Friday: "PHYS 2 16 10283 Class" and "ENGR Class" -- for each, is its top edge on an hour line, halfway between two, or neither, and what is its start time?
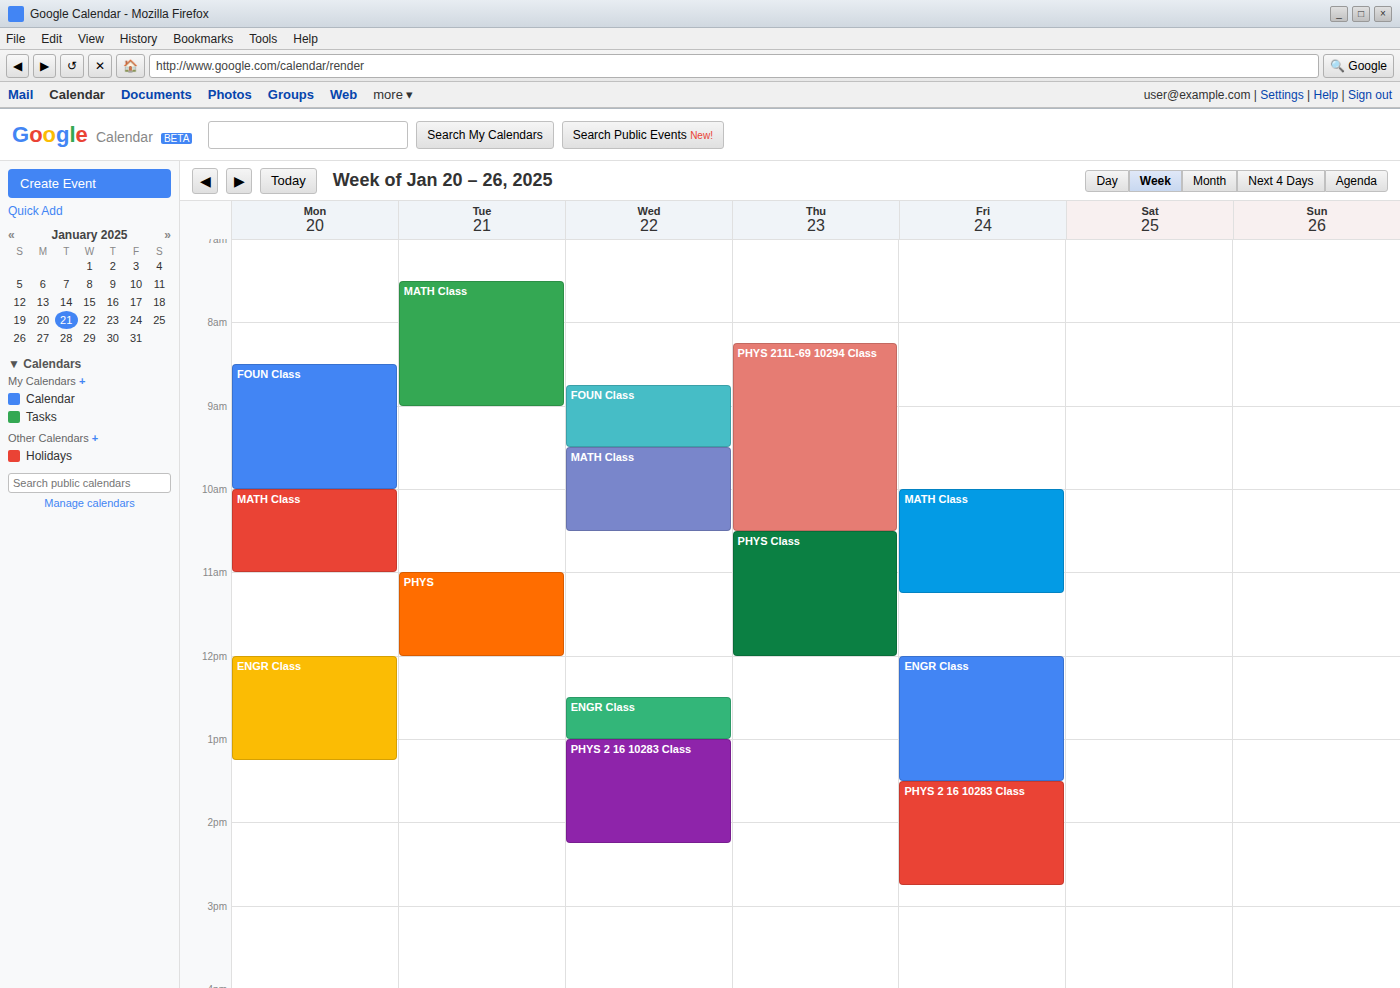
"PHYS 2 16 10283 Class": 1:30 PM, halfway between the 1 PM and 2 PM lines. "ENGR Class": 12:00 PM, exactly on the 12 PM line.